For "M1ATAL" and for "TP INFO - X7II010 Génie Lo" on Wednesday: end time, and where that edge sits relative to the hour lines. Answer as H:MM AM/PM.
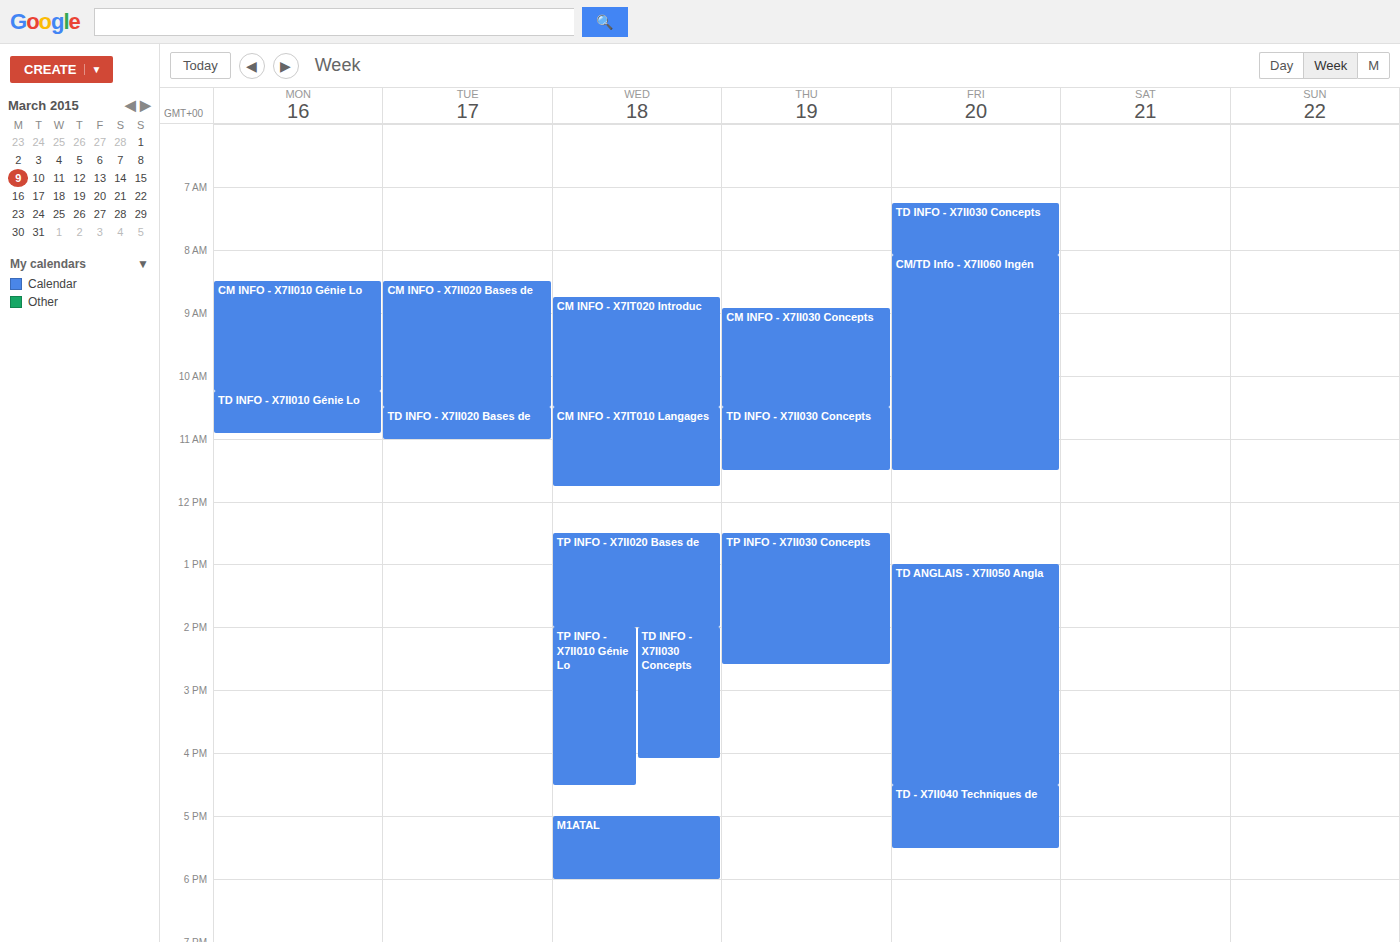
"M1ATAL": 6:00 PM, exactly on the 6 PM line. "TP INFO - X7II010 Génie Lo": 4:30 PM, halfway between the 4 PM and 5 PM lines.